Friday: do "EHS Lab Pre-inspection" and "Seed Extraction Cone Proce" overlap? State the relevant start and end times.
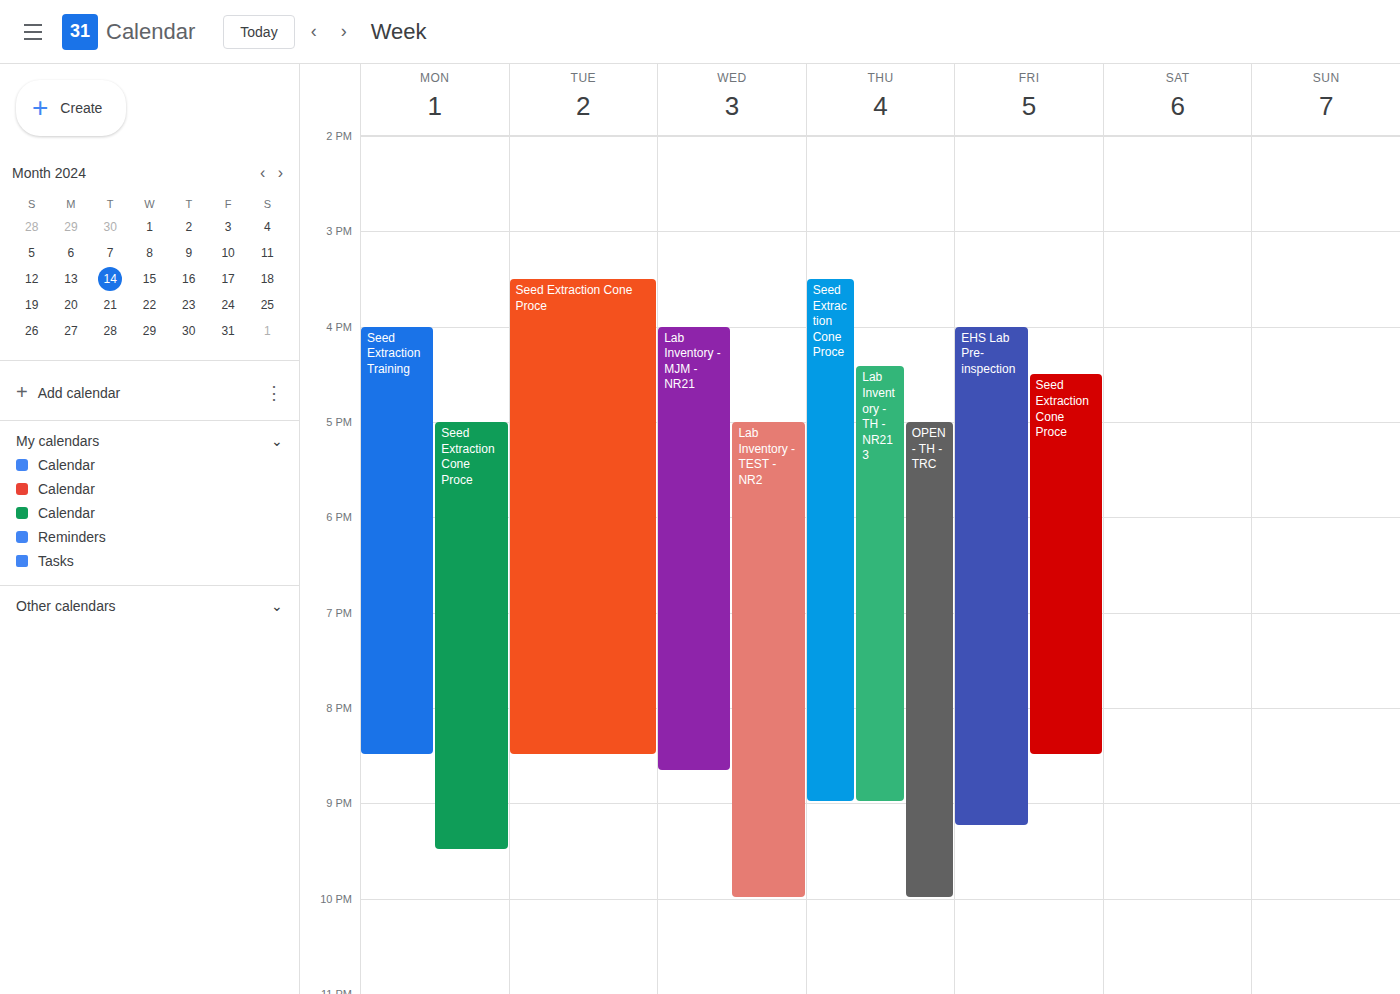
"Seed Extraction Cone Proce" runs 4:30 PM to 8:30 PM, inside "EHS Lab Pre-inspection" -- they overlap.